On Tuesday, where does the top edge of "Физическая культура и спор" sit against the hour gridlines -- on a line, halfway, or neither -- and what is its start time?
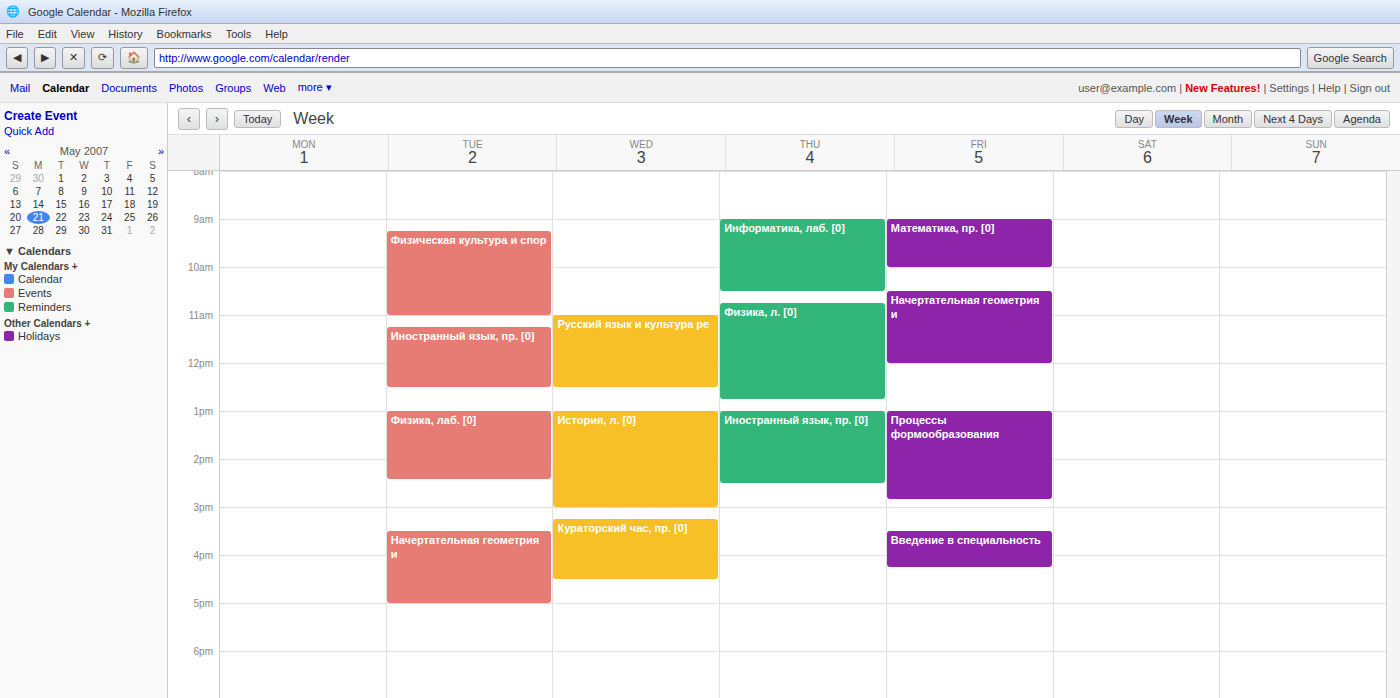
9:15 AM -- neither: a quarter of the way from the 9 AM line to the 10 AM line.